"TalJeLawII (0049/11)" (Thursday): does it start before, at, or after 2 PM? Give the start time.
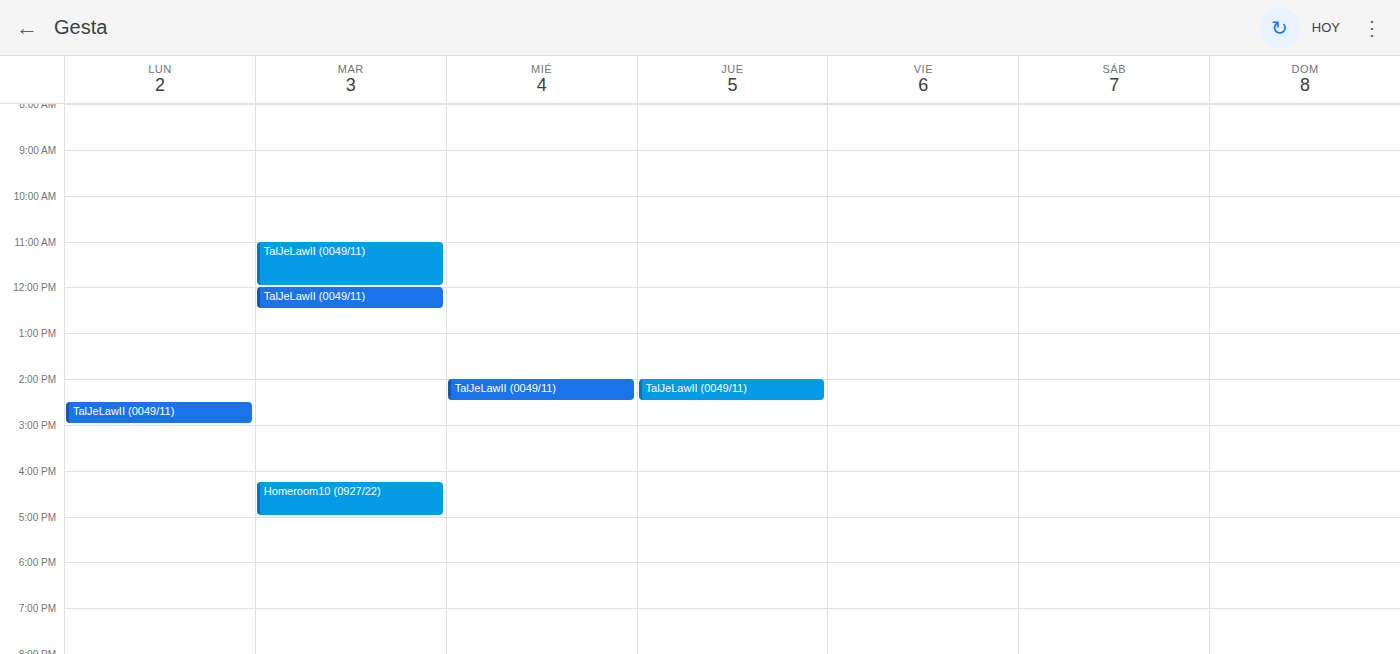
2:00 PM -- exactly at 2 PM, on the 2 PM line.